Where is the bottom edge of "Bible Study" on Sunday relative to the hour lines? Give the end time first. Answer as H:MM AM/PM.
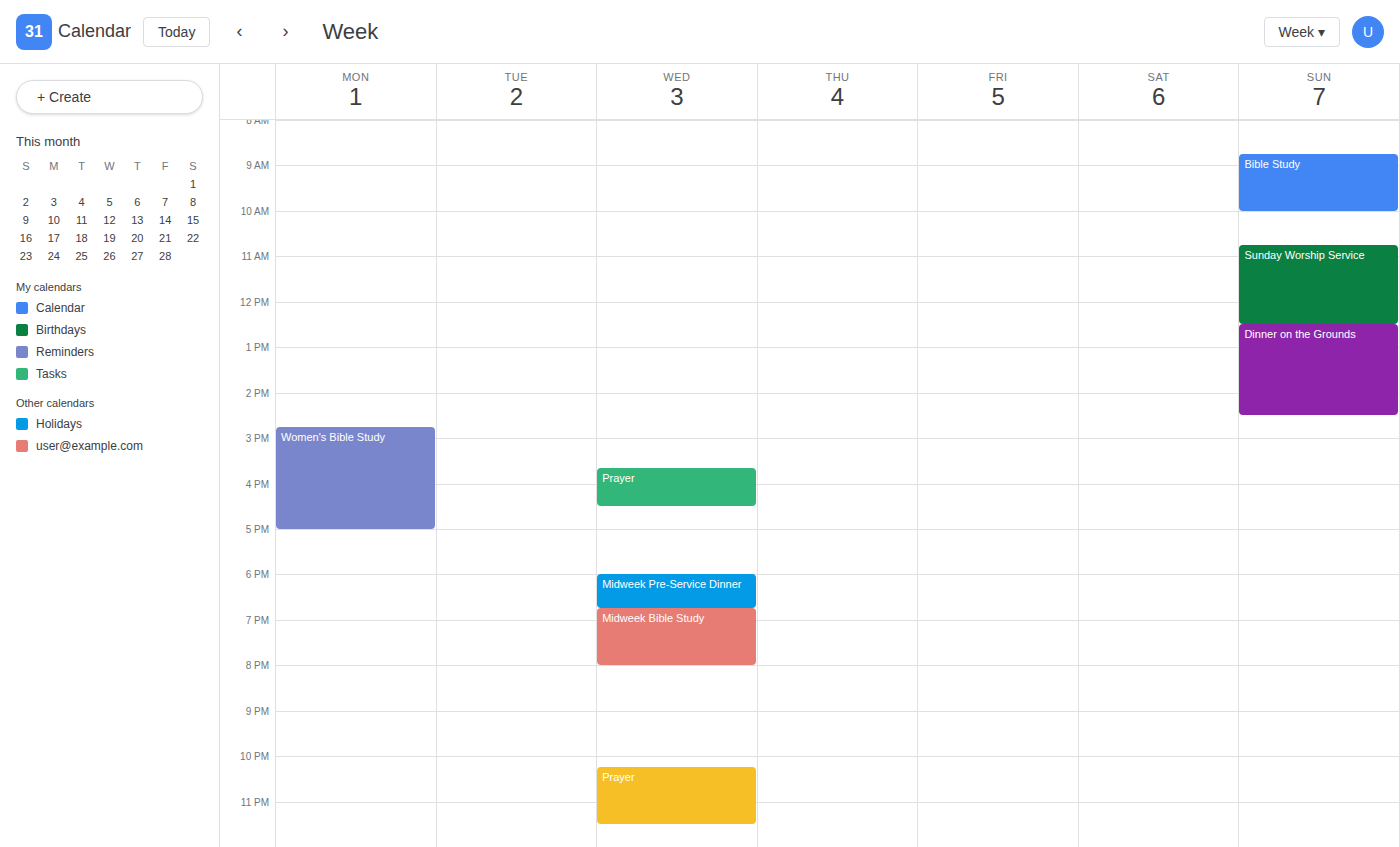
10:00 AM -- exactly on the 10 AM line.